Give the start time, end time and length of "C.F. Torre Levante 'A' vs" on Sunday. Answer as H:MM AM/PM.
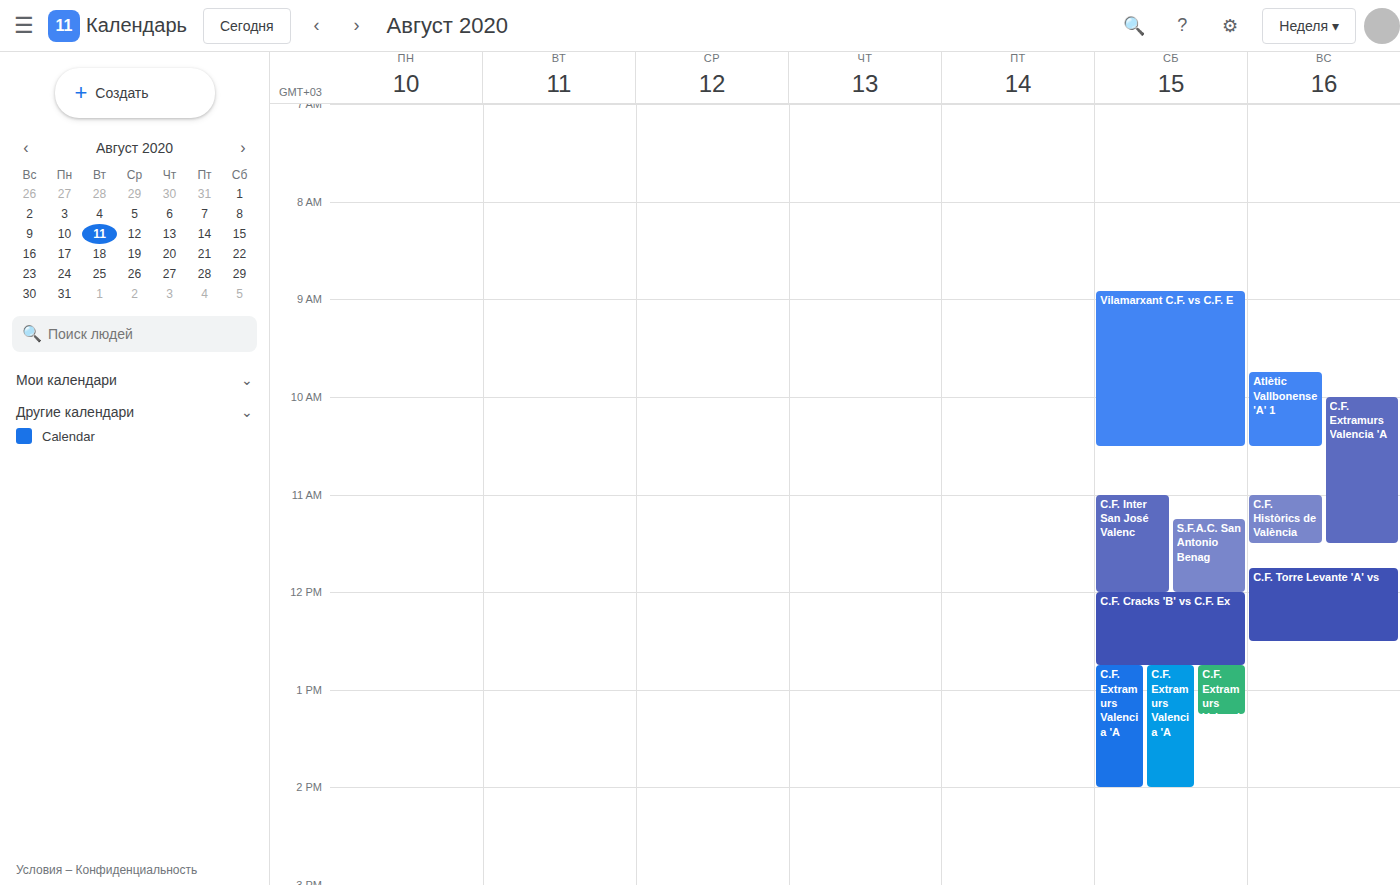
11:45 AM to 12:30 PM, 45 minutes